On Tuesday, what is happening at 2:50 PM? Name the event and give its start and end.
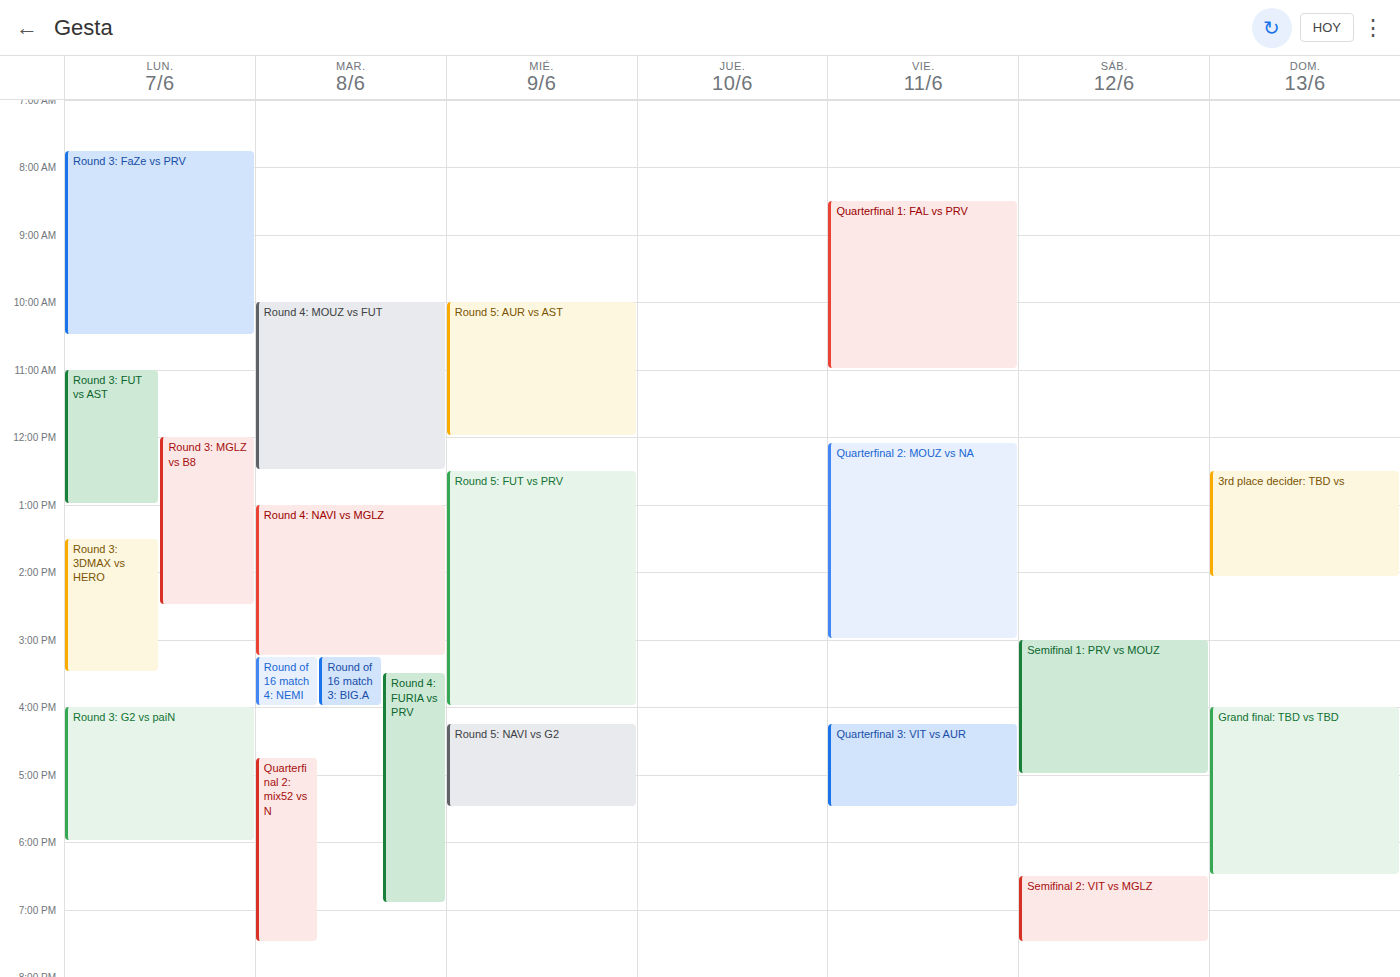
"Round 4: NAVI vs MGLZ", 1:00 PM to 3:15 PM